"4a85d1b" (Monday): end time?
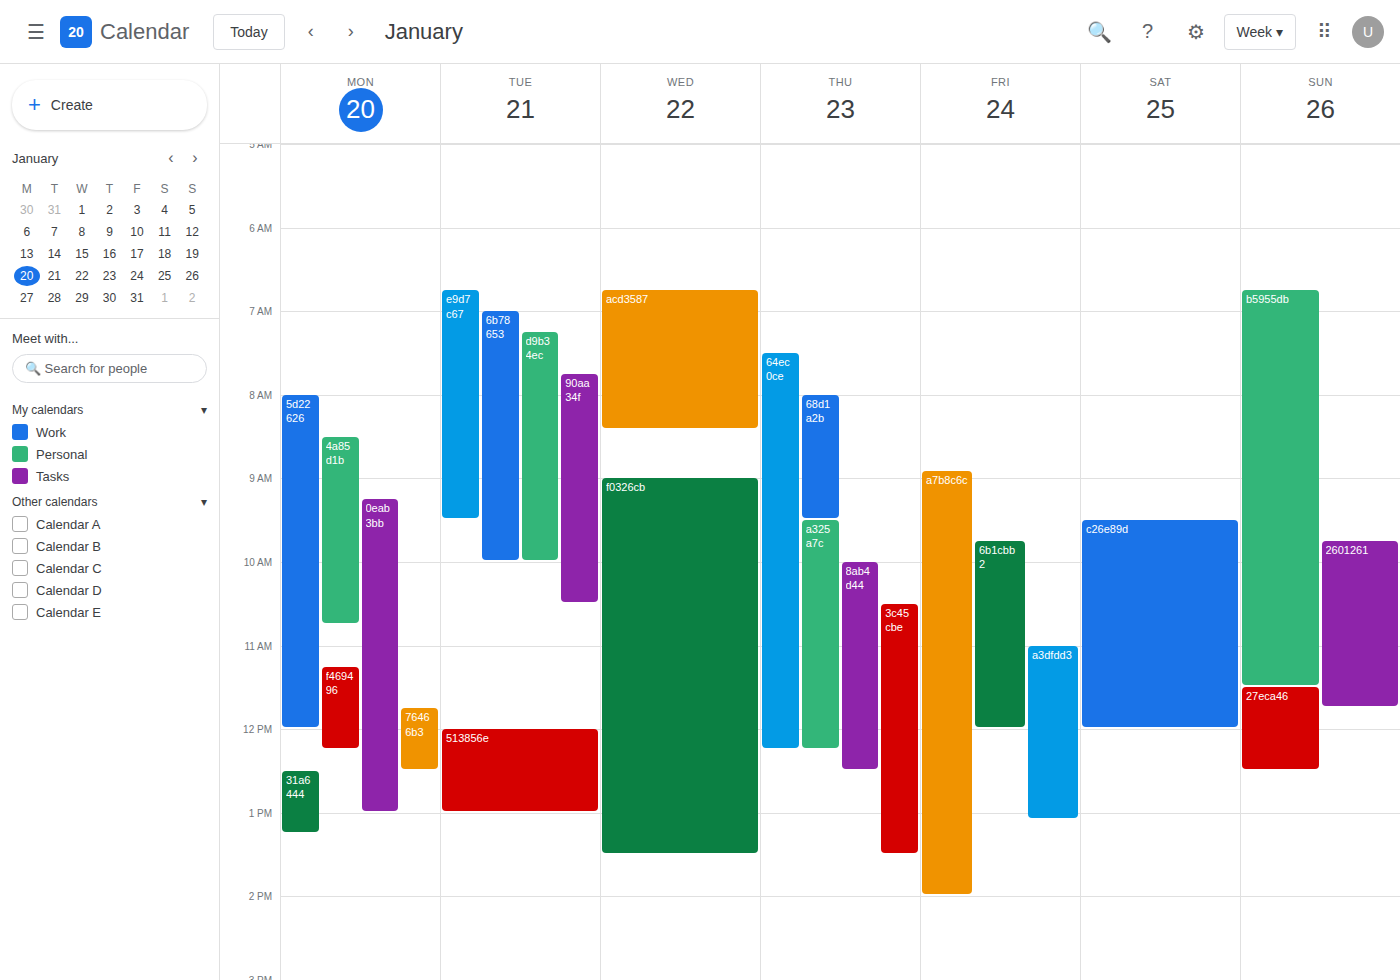
10:45 AM